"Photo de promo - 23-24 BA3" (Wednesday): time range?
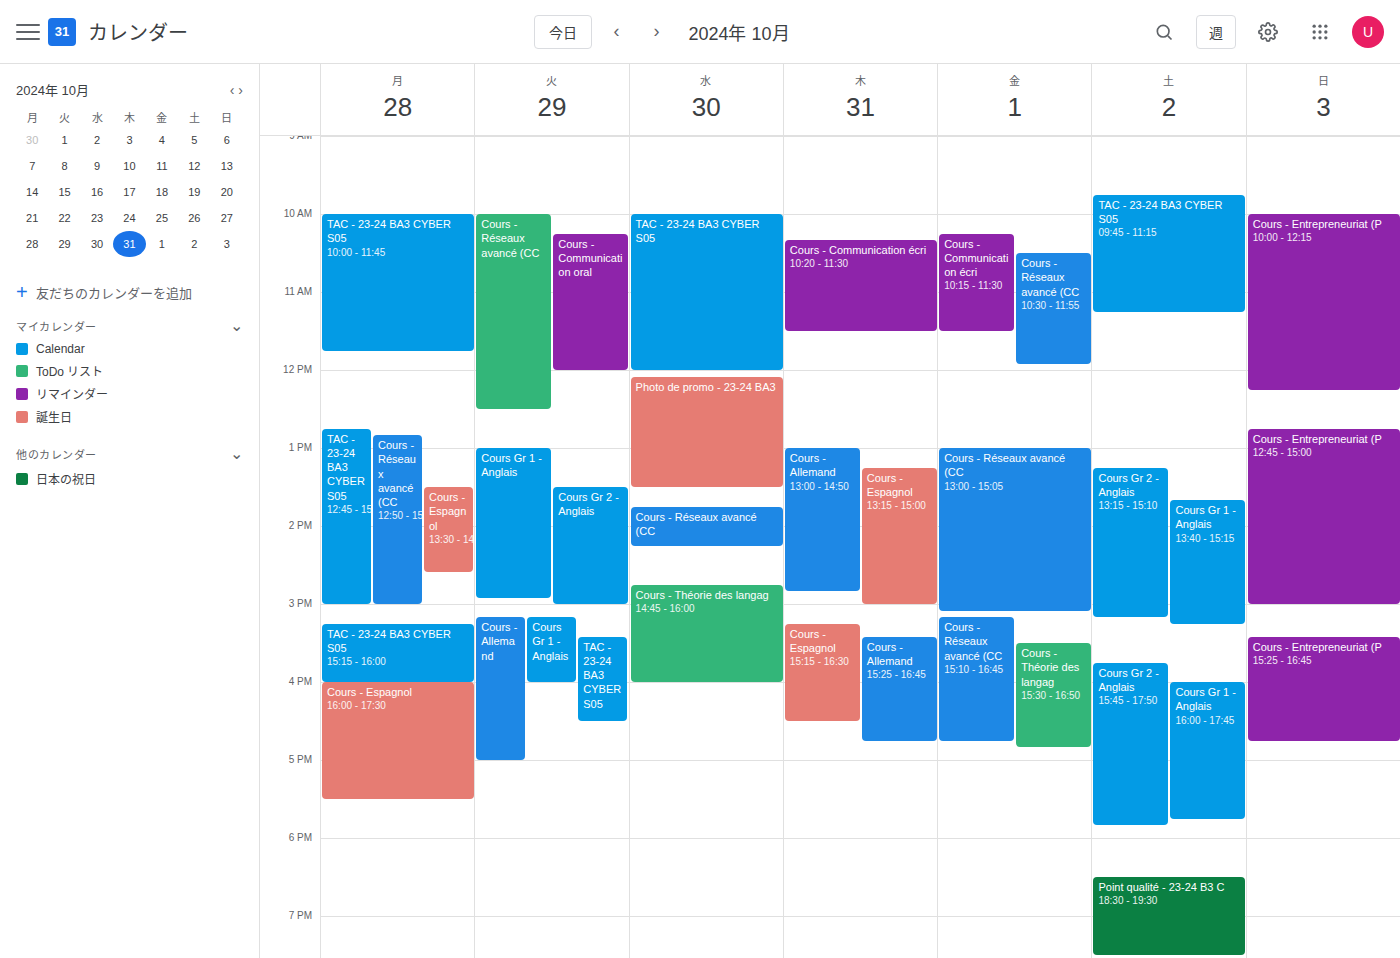
12:05 PM to 1:30 PM